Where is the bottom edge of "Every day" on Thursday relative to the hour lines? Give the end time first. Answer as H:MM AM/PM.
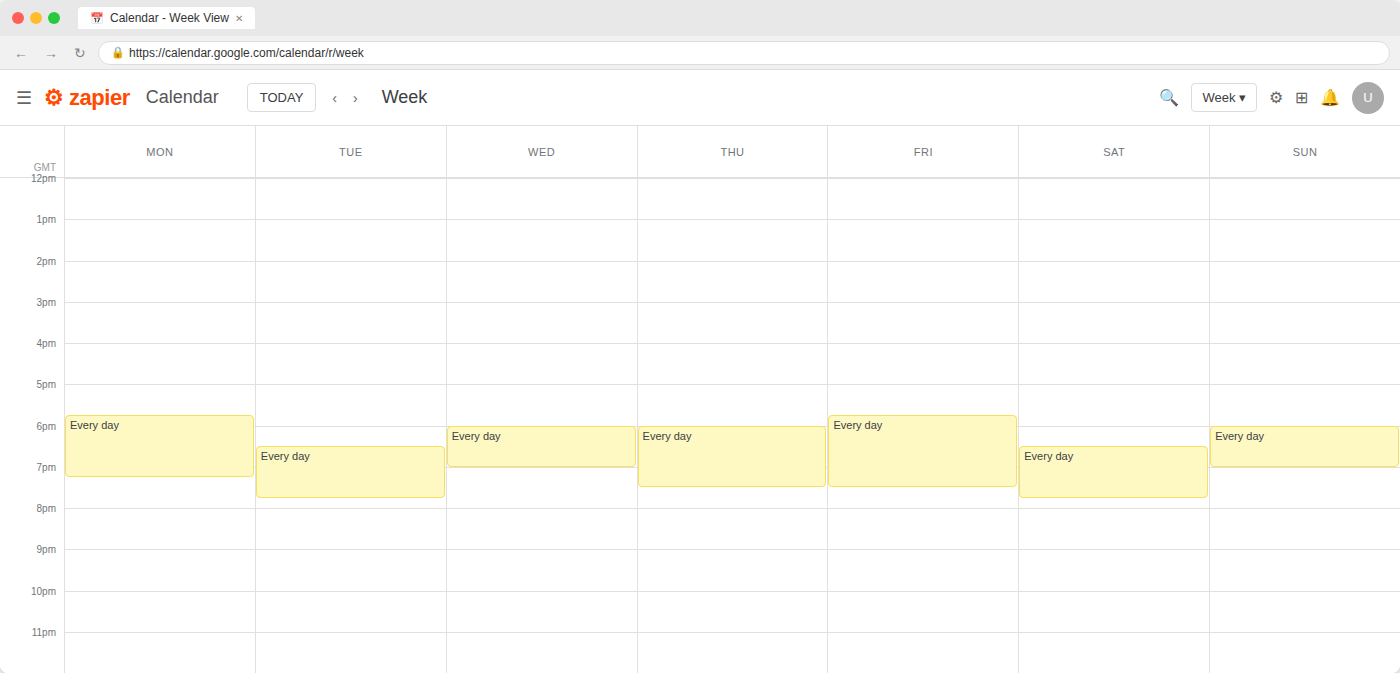
7:30 PM -- halfway between the 7 PM and 8 PM lines.